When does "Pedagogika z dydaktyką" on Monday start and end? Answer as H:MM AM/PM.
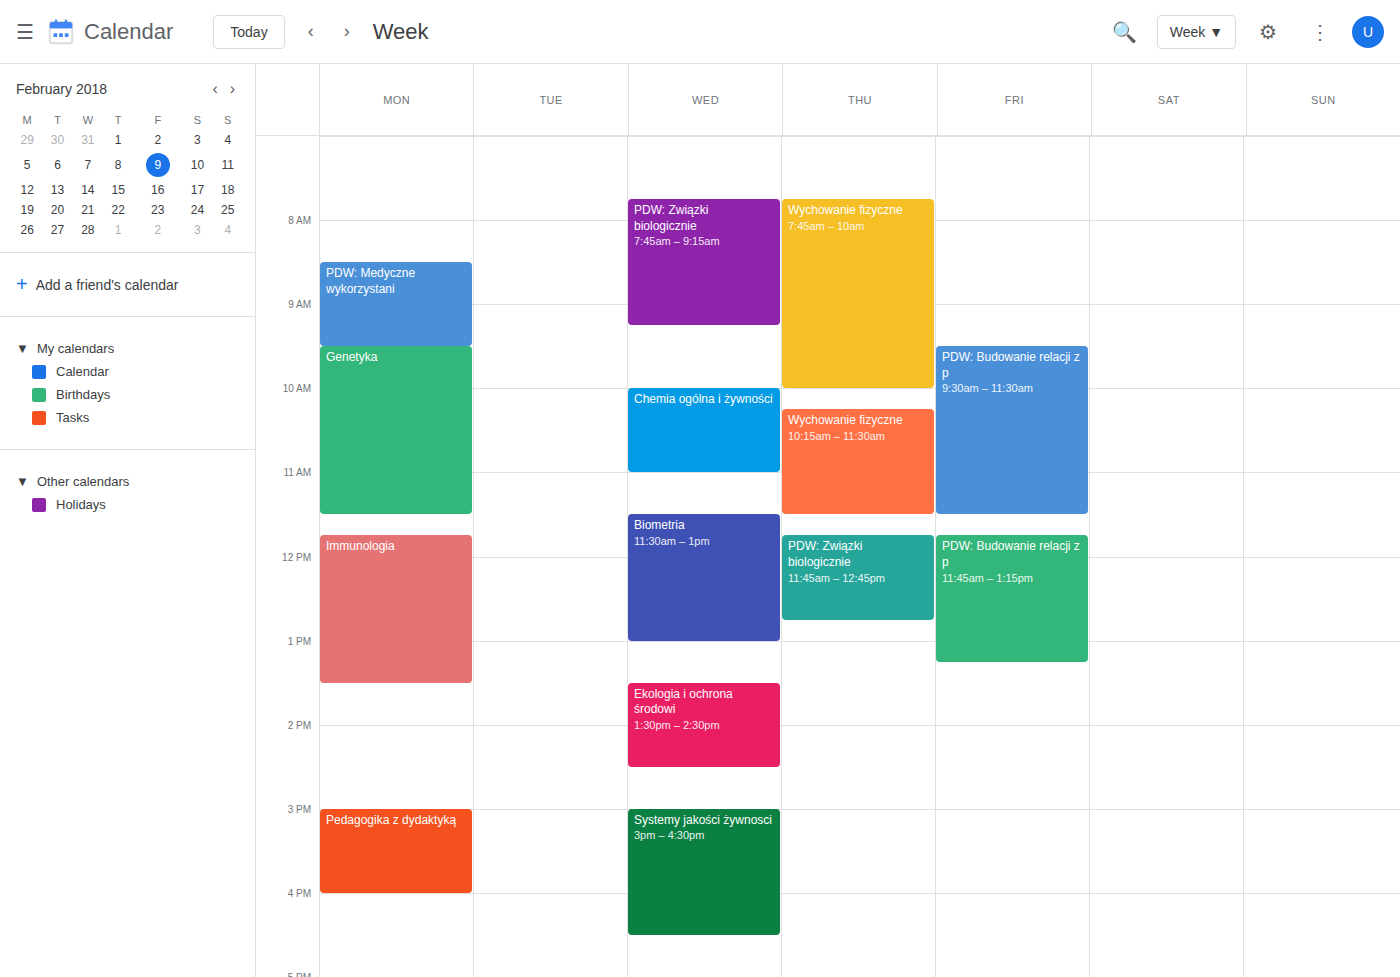
3:00 PM to 4:00 PM